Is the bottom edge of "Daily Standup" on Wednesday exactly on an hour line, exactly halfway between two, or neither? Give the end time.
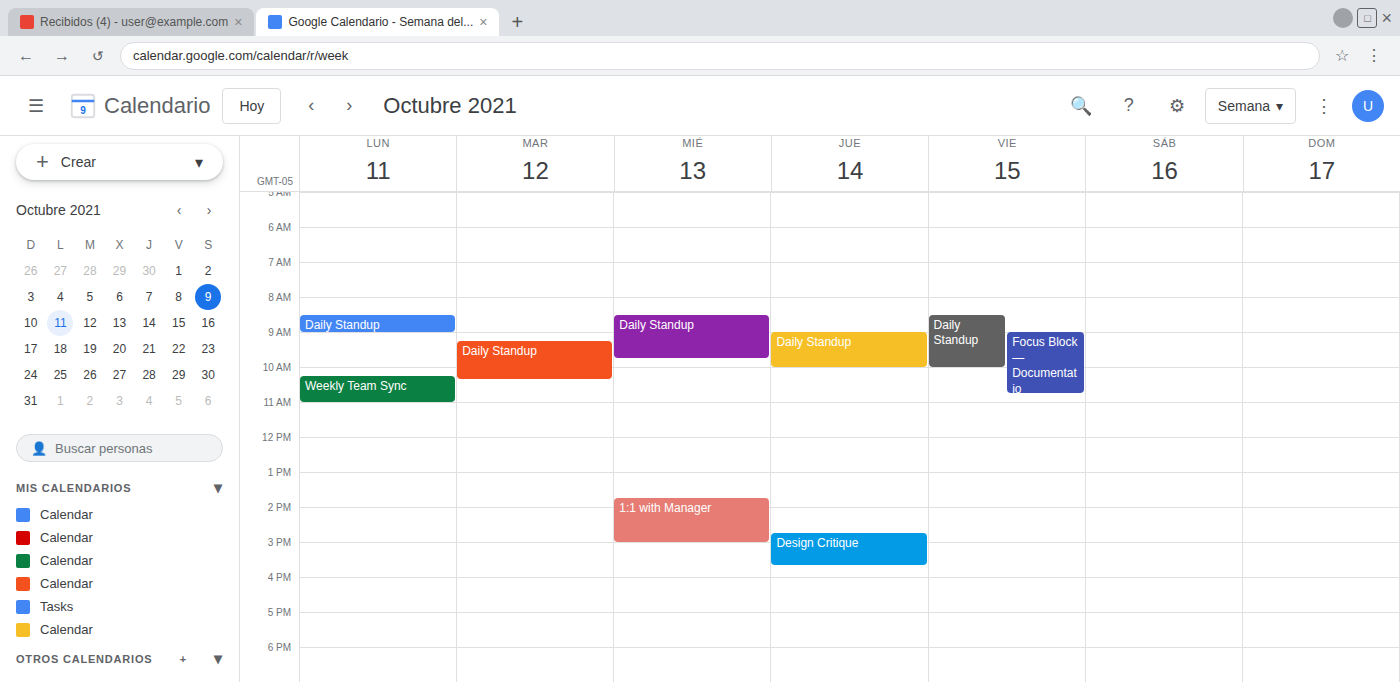
9:45 AM -- neither: three quarters of the way from the 9 AM line to the 10 AM line.